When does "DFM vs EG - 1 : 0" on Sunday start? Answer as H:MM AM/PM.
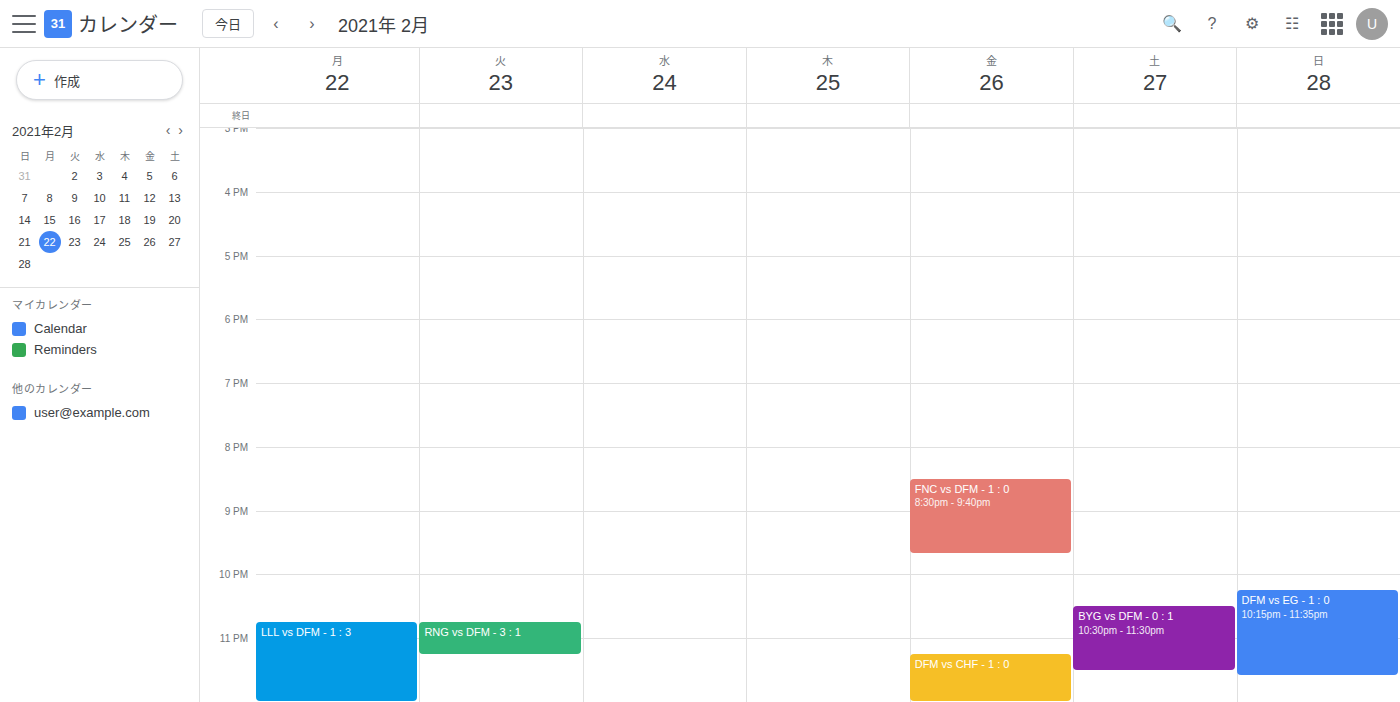
10:15 PM